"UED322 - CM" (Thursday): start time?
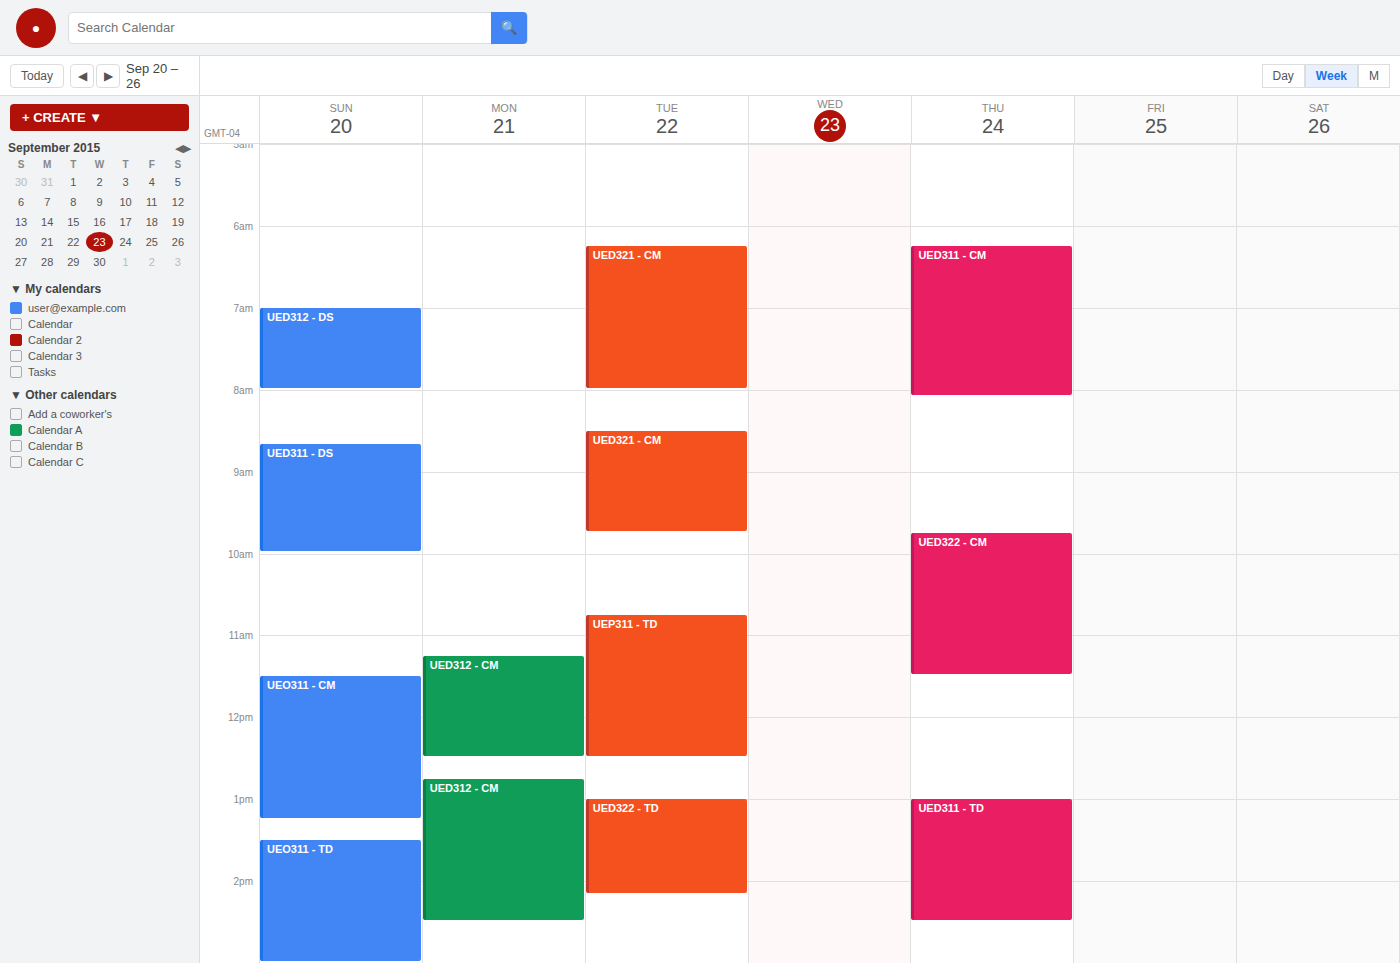
09:45